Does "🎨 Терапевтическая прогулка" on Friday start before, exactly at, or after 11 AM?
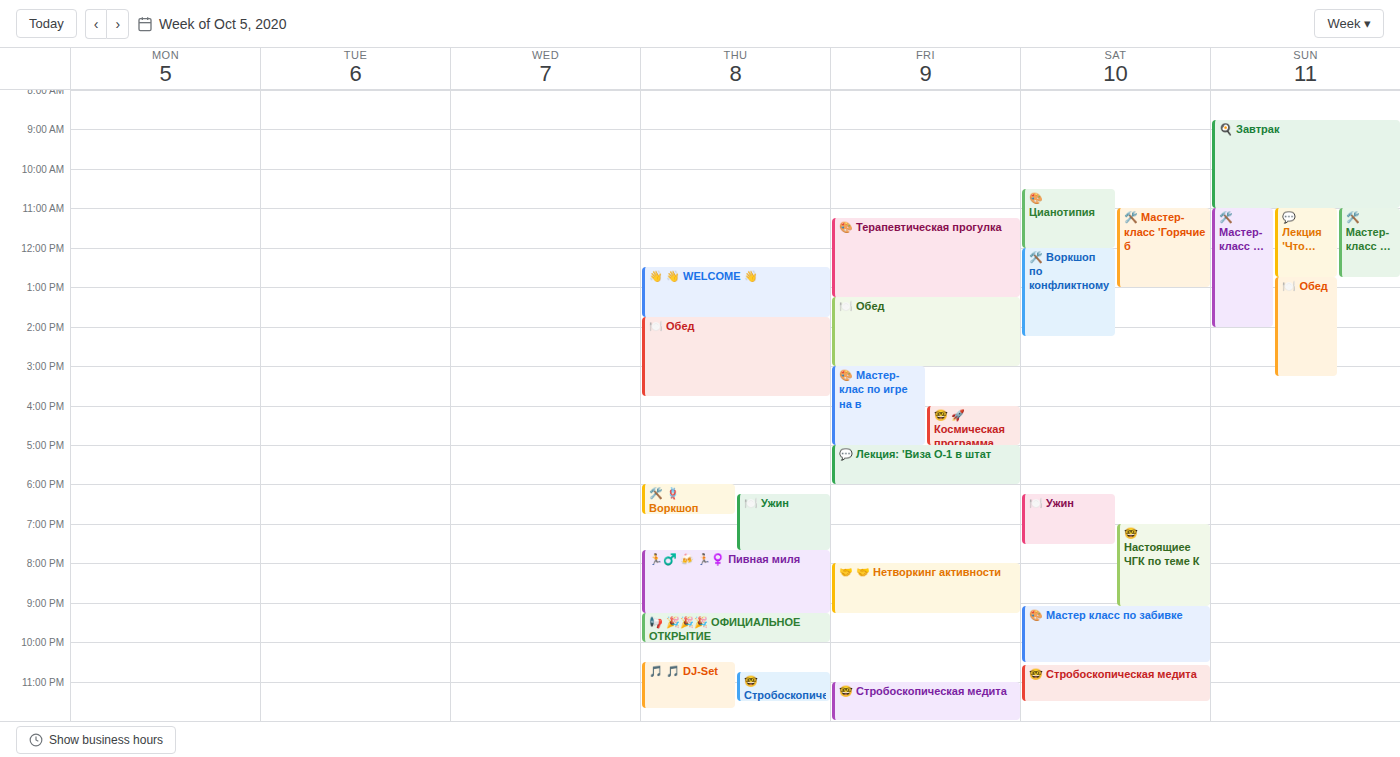
11:15 AM -- after 11 AM, 15 minutes below the 11 AM line.